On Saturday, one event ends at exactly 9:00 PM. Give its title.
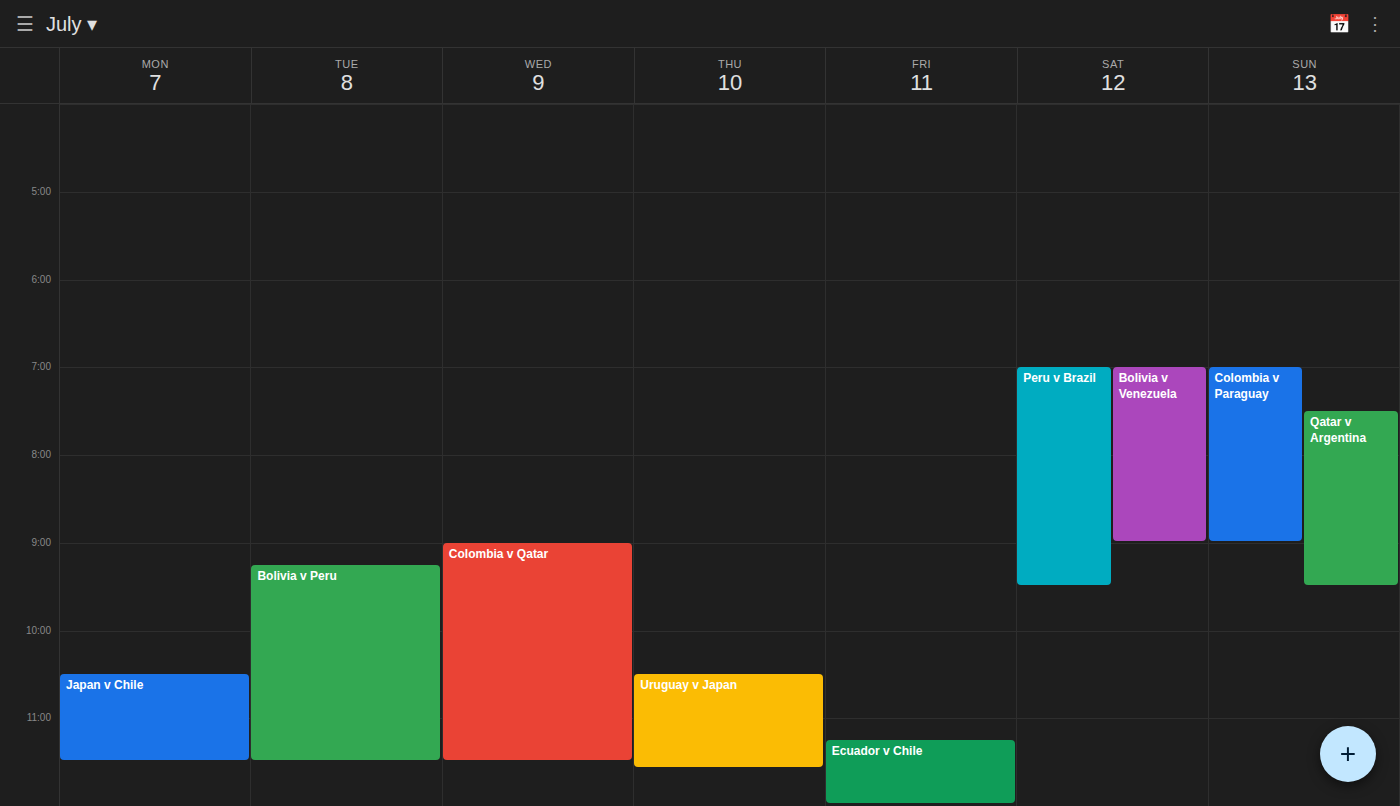
"Bolivia v Venezuela"